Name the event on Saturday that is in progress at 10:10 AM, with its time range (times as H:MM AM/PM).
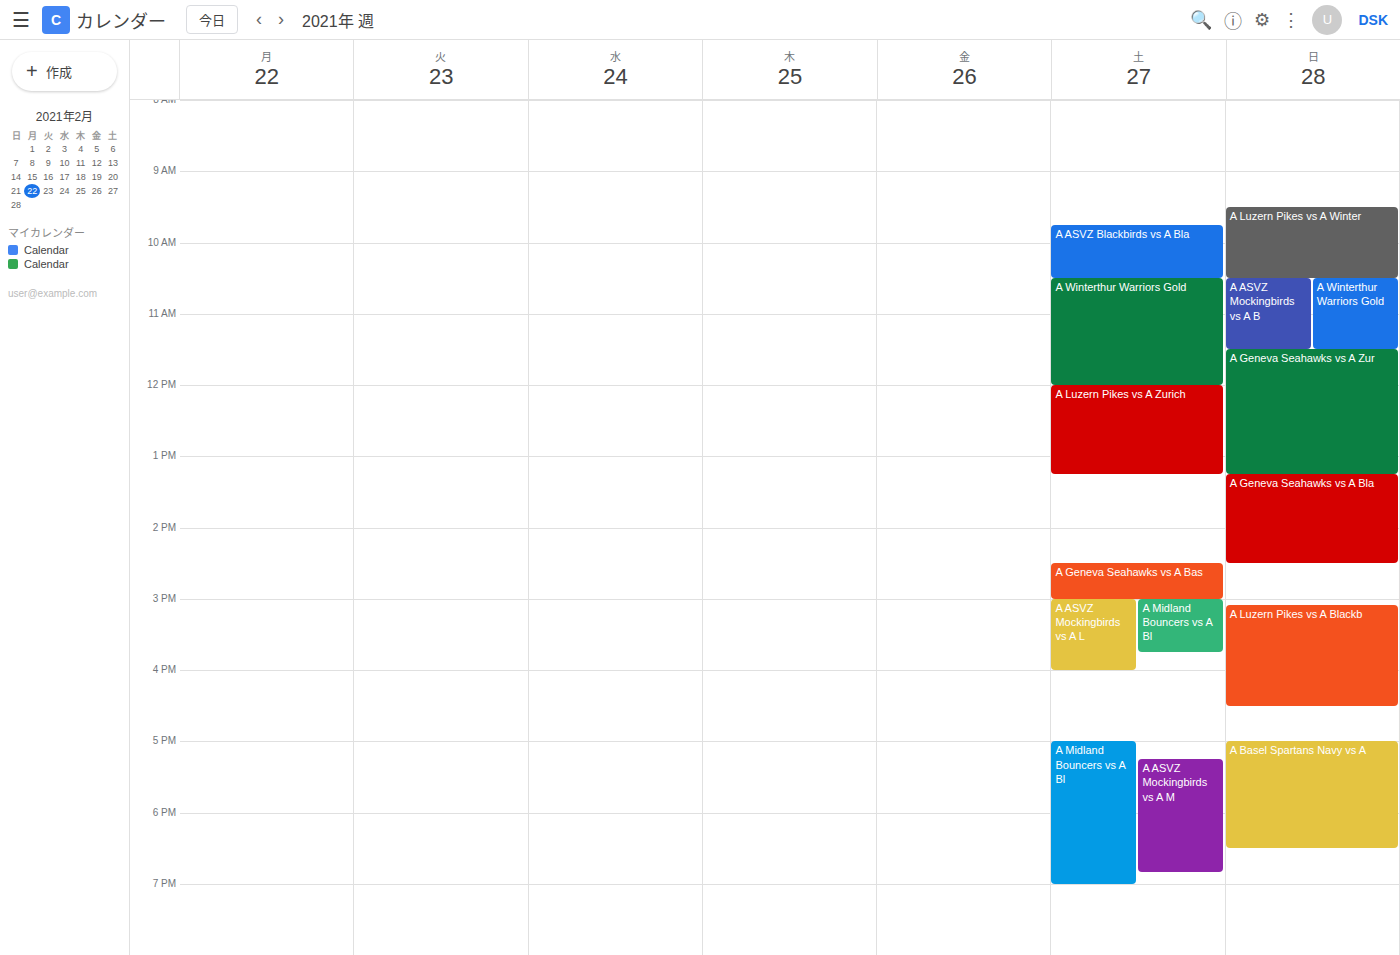
"A ASVZ Blackbirds vs A Bla", 9:45 AM to 10:30 AM